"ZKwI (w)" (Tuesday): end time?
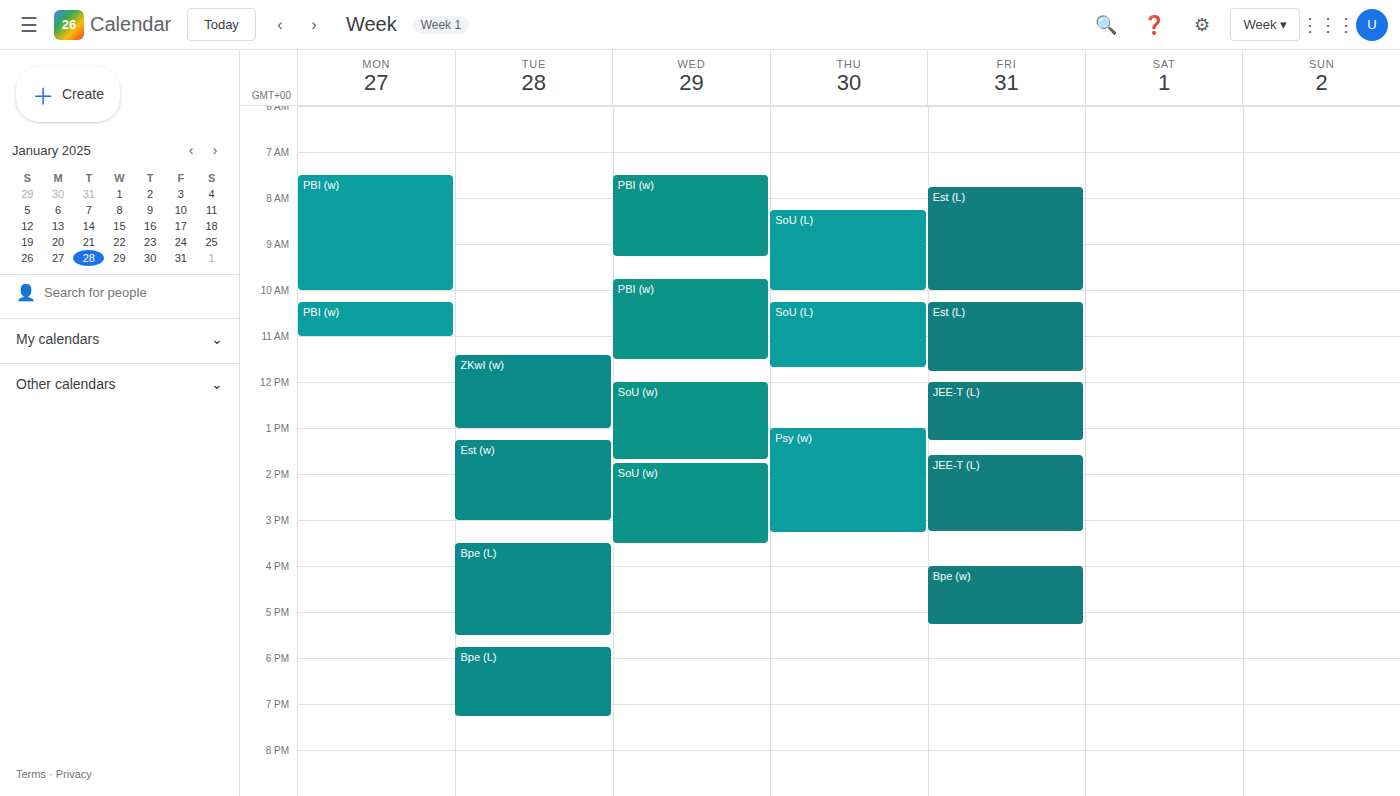
1:00 PM